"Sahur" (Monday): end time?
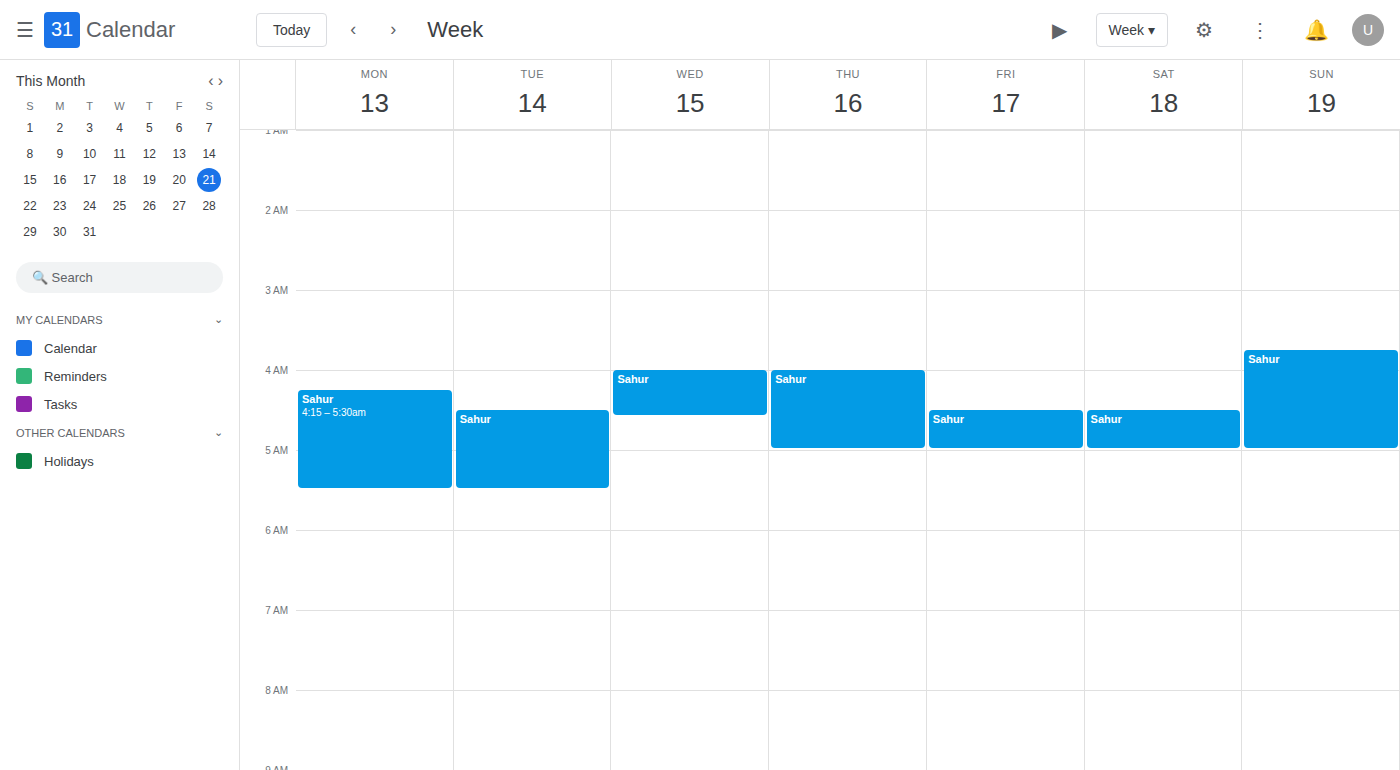
5:30 AM